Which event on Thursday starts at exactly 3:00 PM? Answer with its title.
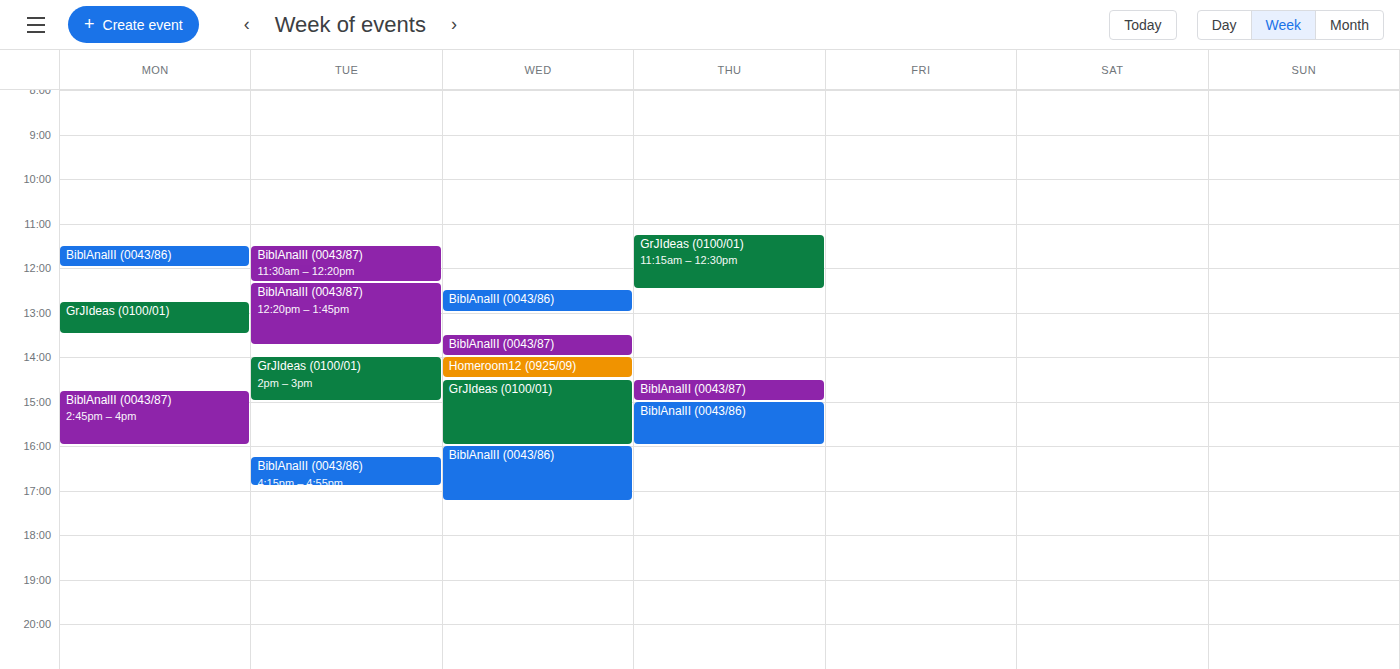
"BiblAnalII (0043/86)"